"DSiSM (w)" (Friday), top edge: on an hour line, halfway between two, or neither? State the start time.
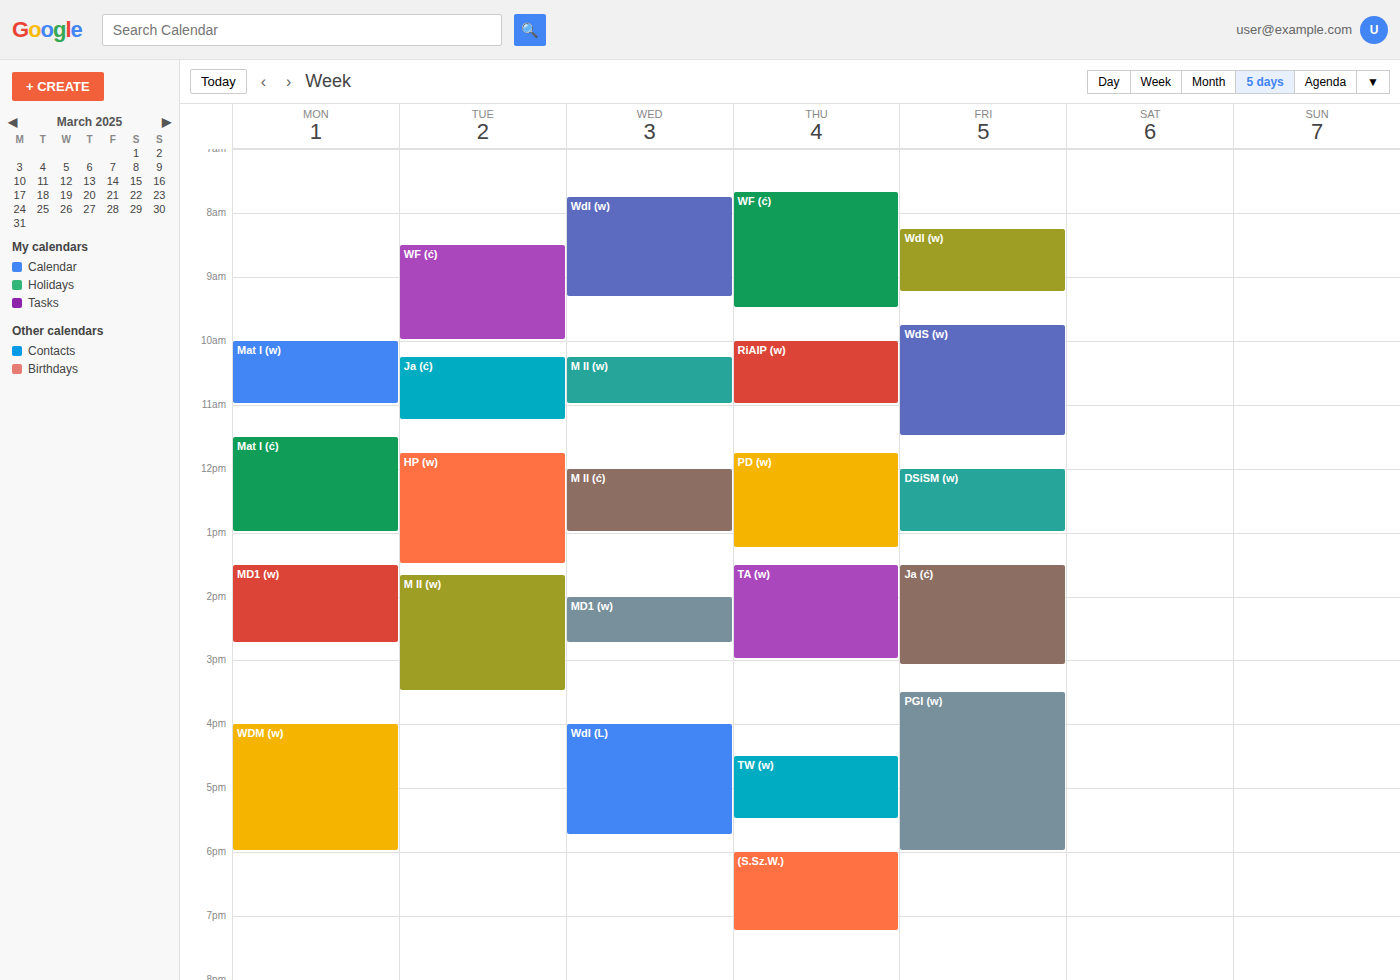
12:00 PM -- exactly on the 12 PM line.